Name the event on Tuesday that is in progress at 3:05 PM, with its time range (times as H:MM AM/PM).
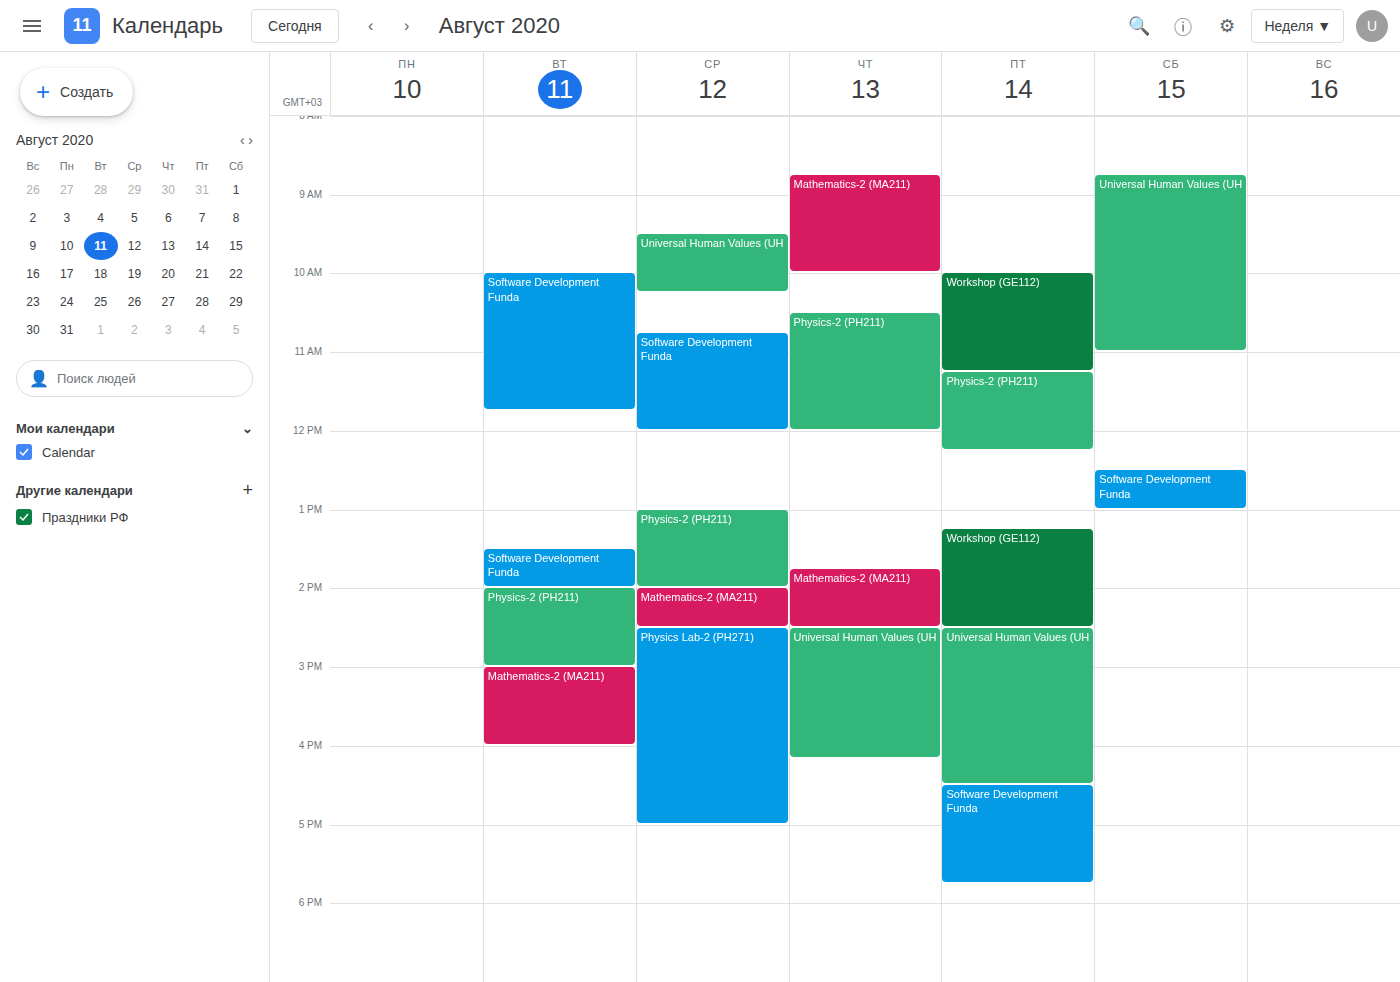
"Mathematics-2 (MA211)", 3:00 PM to 4:00 PM